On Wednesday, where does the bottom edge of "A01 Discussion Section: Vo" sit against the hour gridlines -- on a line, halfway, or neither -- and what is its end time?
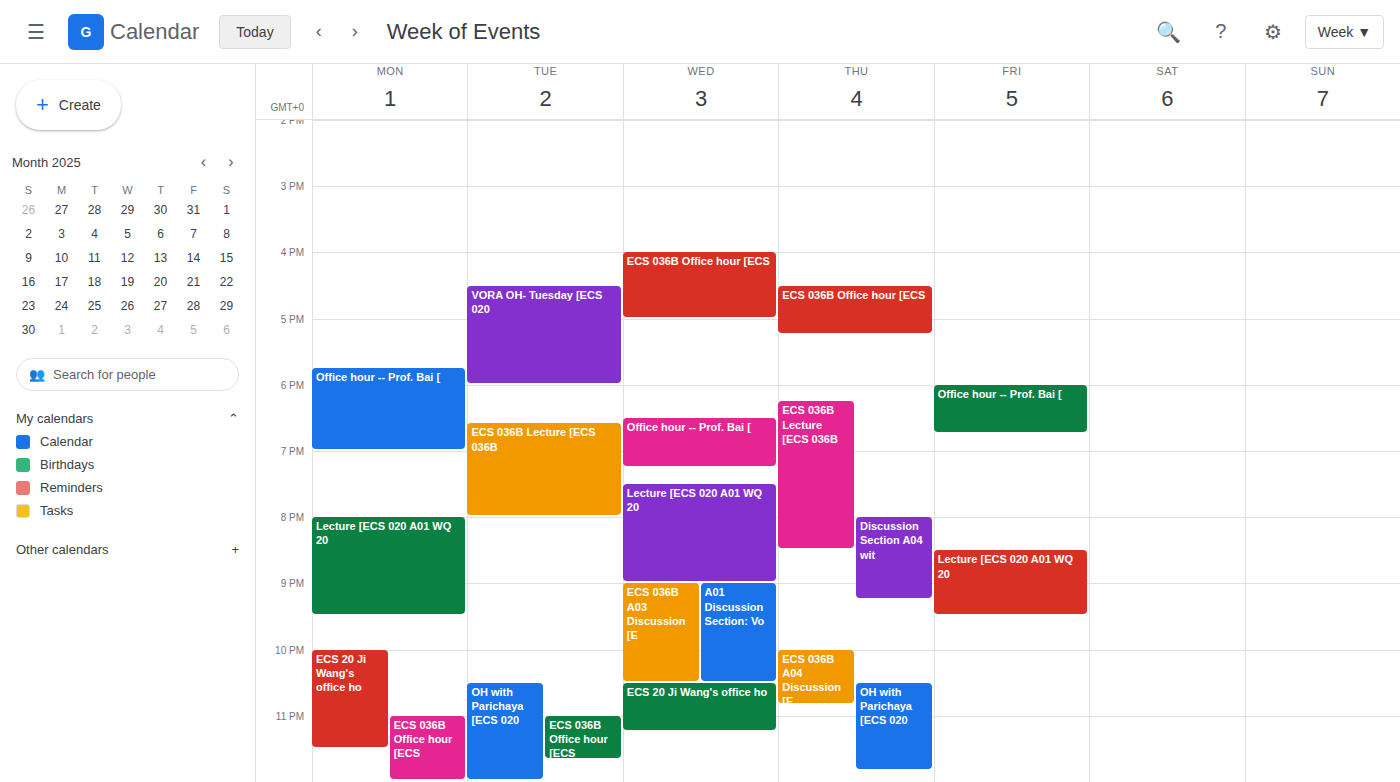
22:30 -- halfway between the 22:00 and 23:00 lines.